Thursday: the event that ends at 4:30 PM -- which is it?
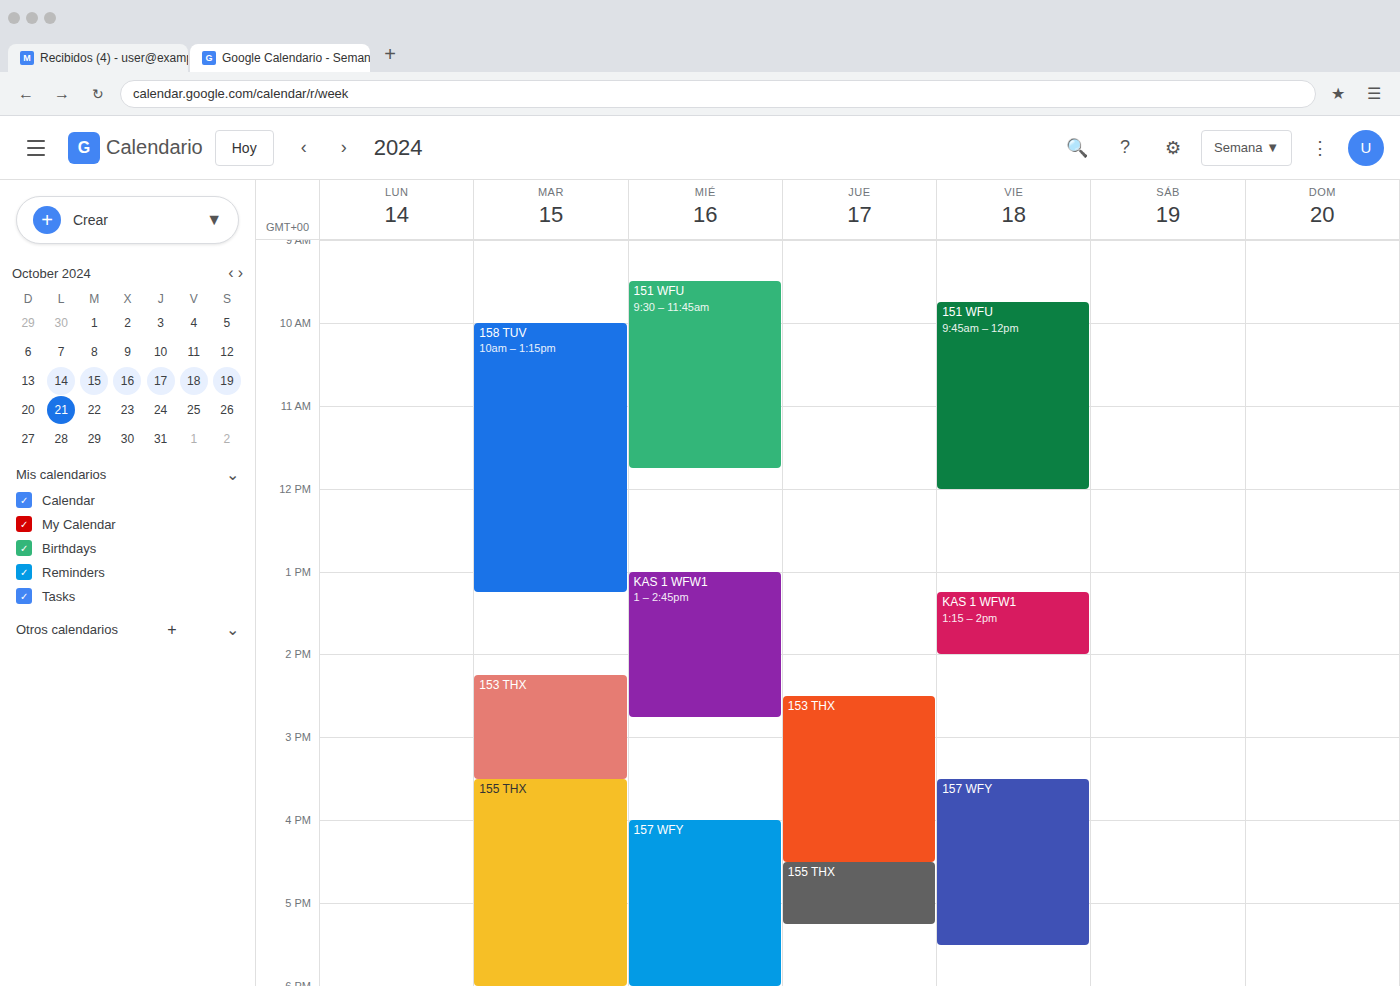
"153 THX"